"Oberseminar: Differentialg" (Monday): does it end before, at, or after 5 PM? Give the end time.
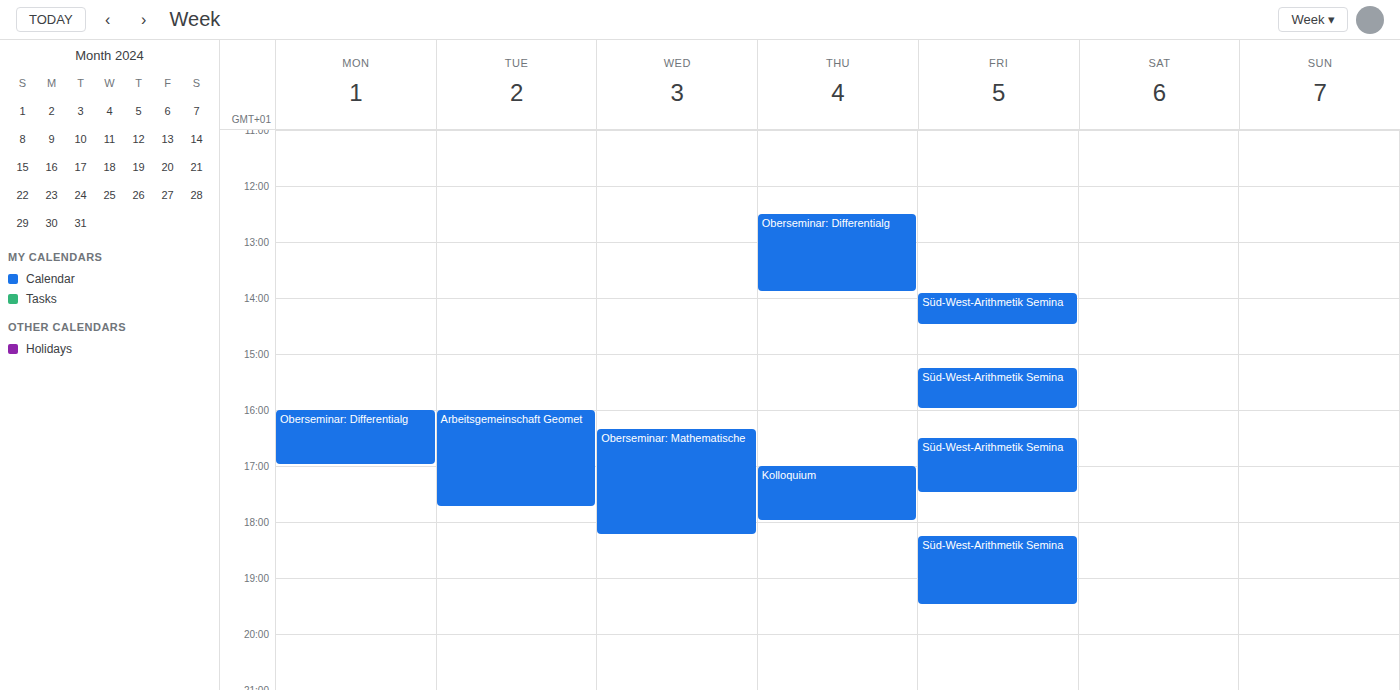
5:00 PM -- exactly at 5 PM, on the 5 PM line.